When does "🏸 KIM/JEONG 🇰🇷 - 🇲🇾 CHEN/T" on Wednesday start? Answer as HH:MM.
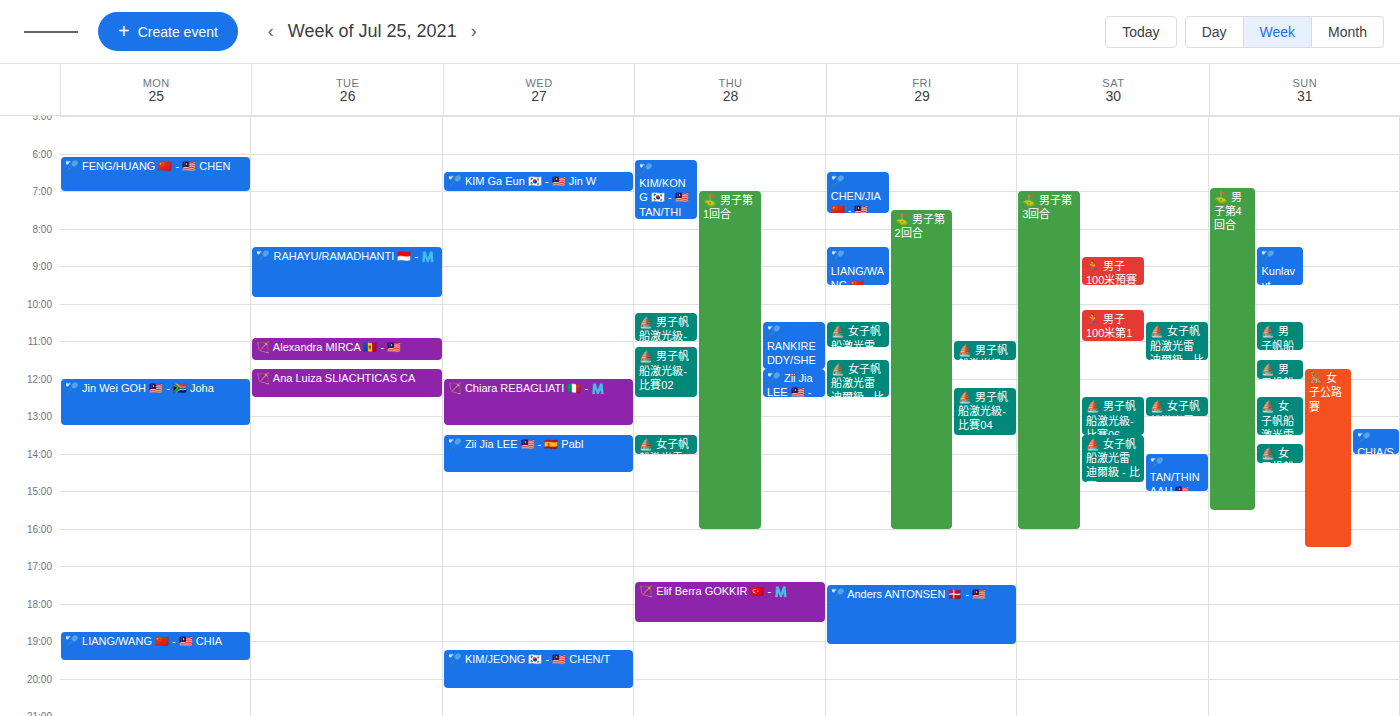
19:15